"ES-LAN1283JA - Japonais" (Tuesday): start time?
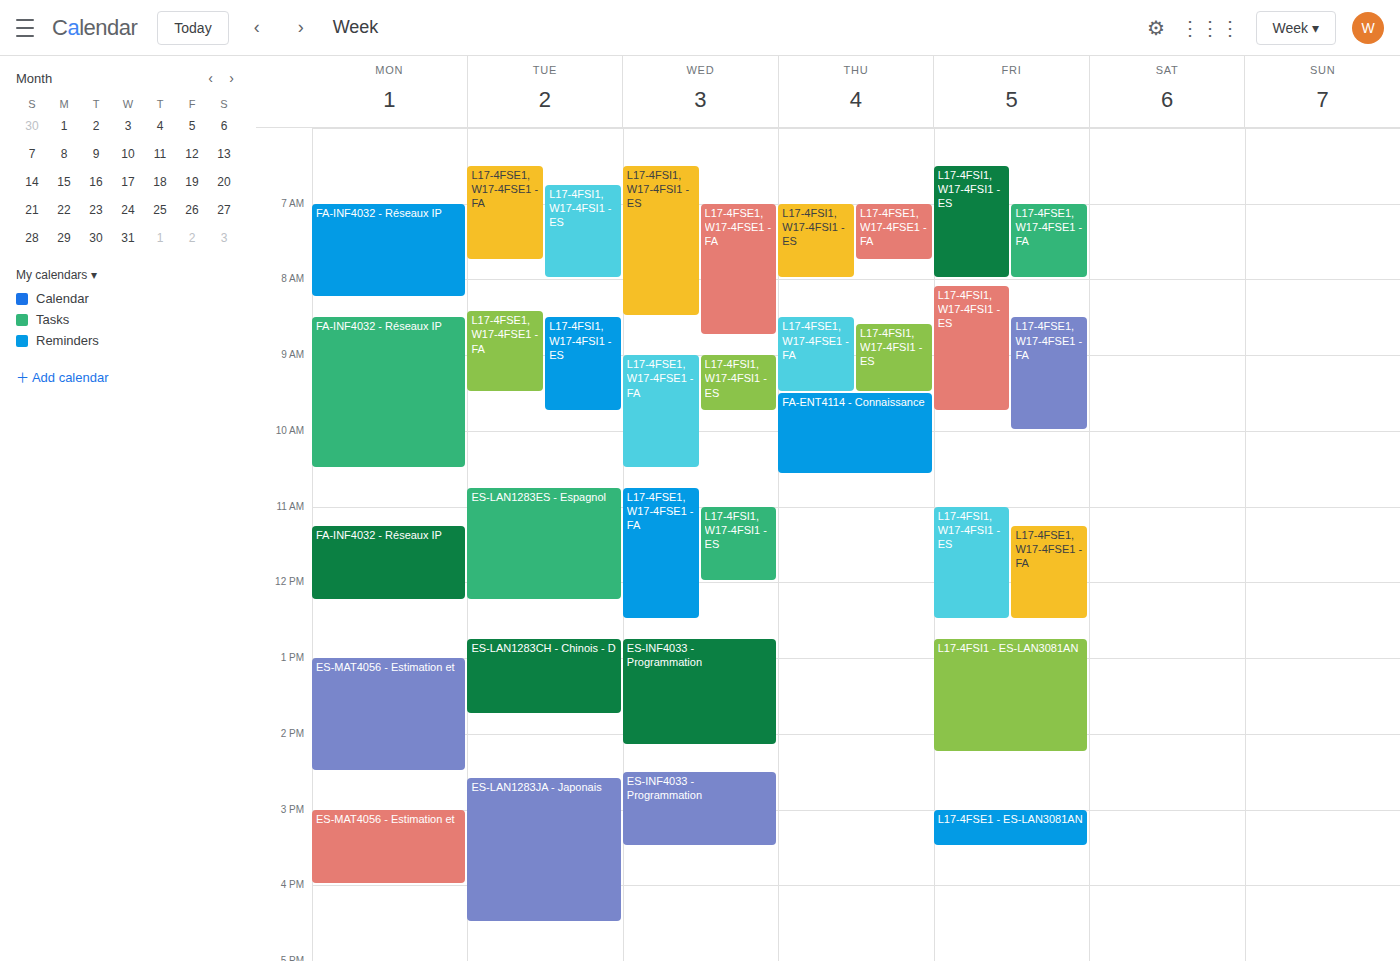
14:35